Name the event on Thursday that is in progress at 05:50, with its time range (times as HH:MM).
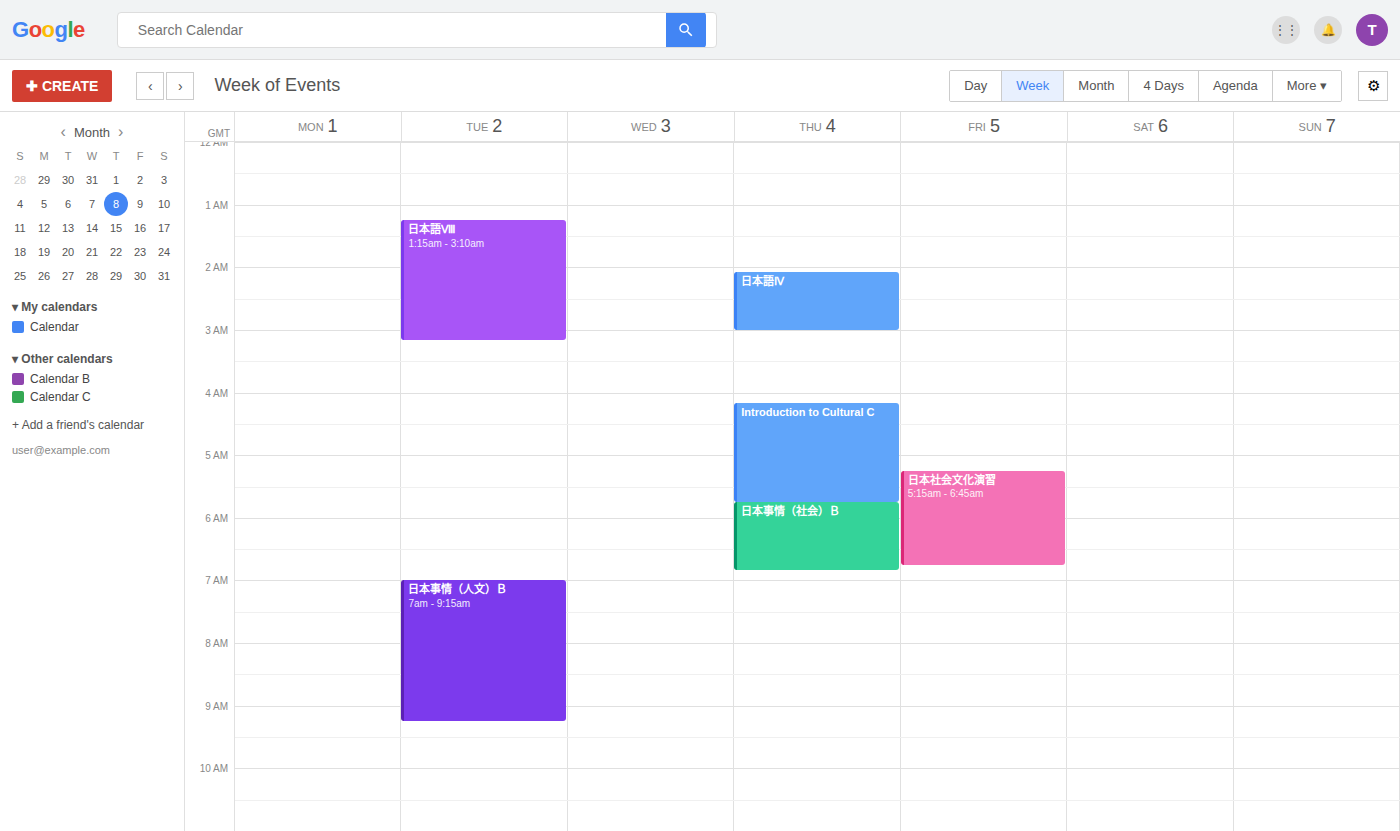
"日本事情（社会）Ｂ", 05:45 to 06:50